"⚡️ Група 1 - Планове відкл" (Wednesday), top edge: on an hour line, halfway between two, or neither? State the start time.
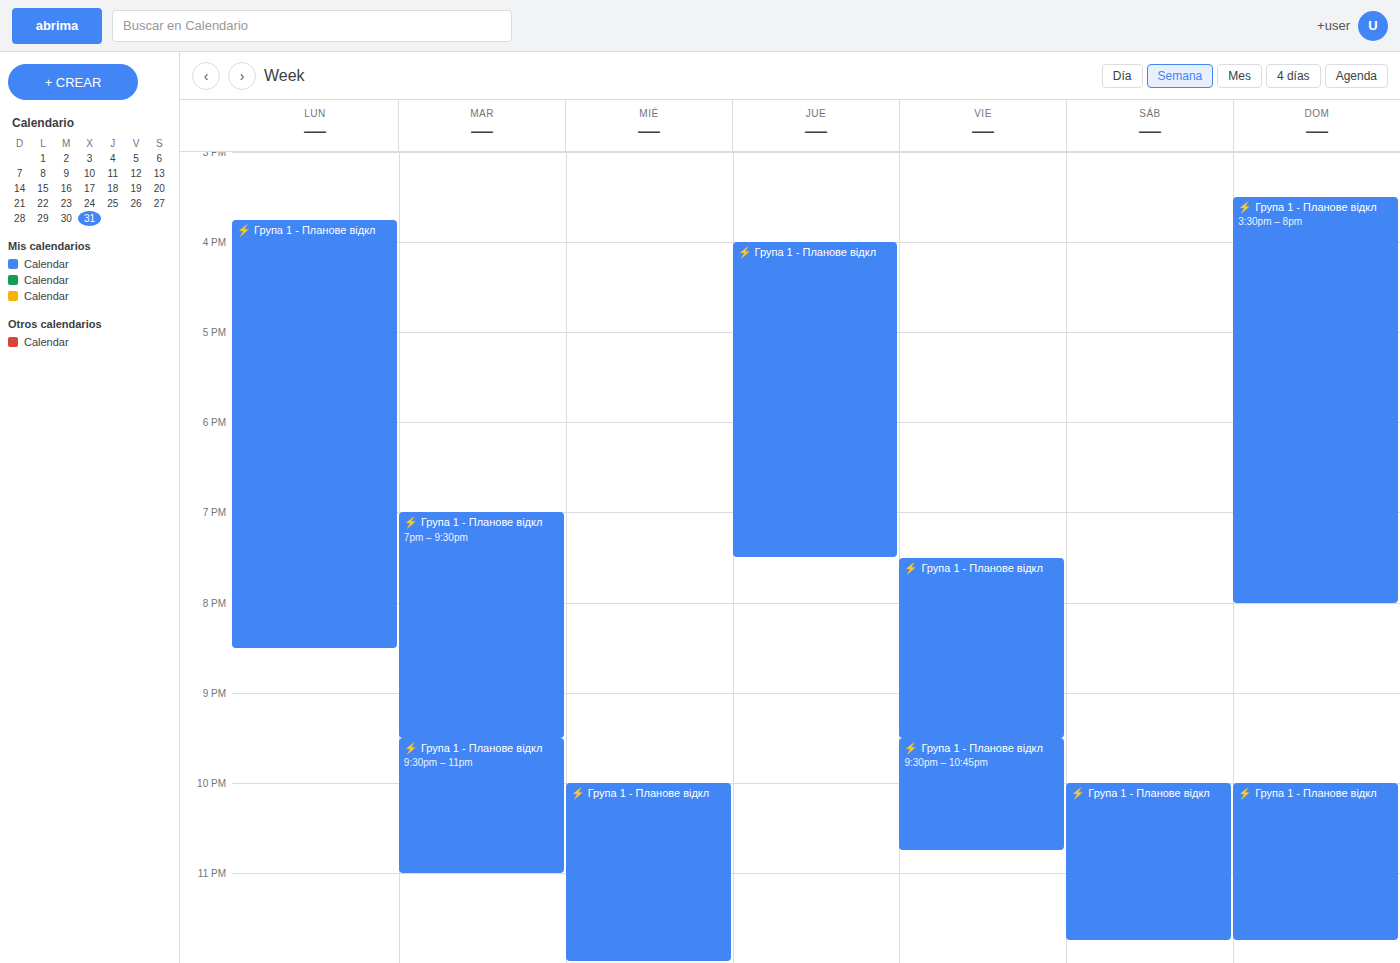
10:00 PM -- exactly on the 10 PM line.